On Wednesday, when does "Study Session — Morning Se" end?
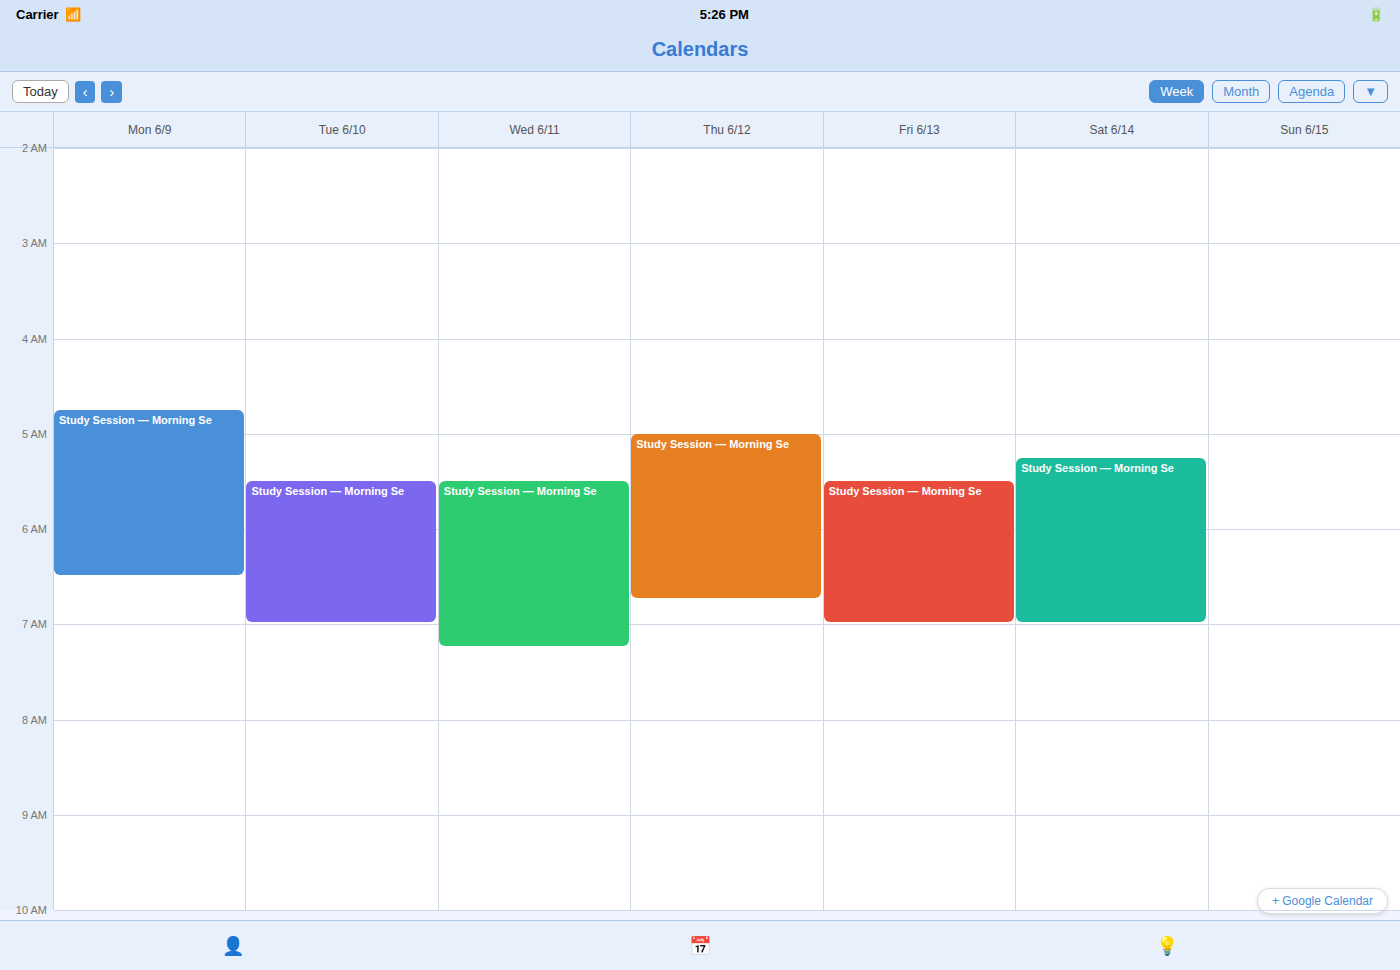
7:15 AM